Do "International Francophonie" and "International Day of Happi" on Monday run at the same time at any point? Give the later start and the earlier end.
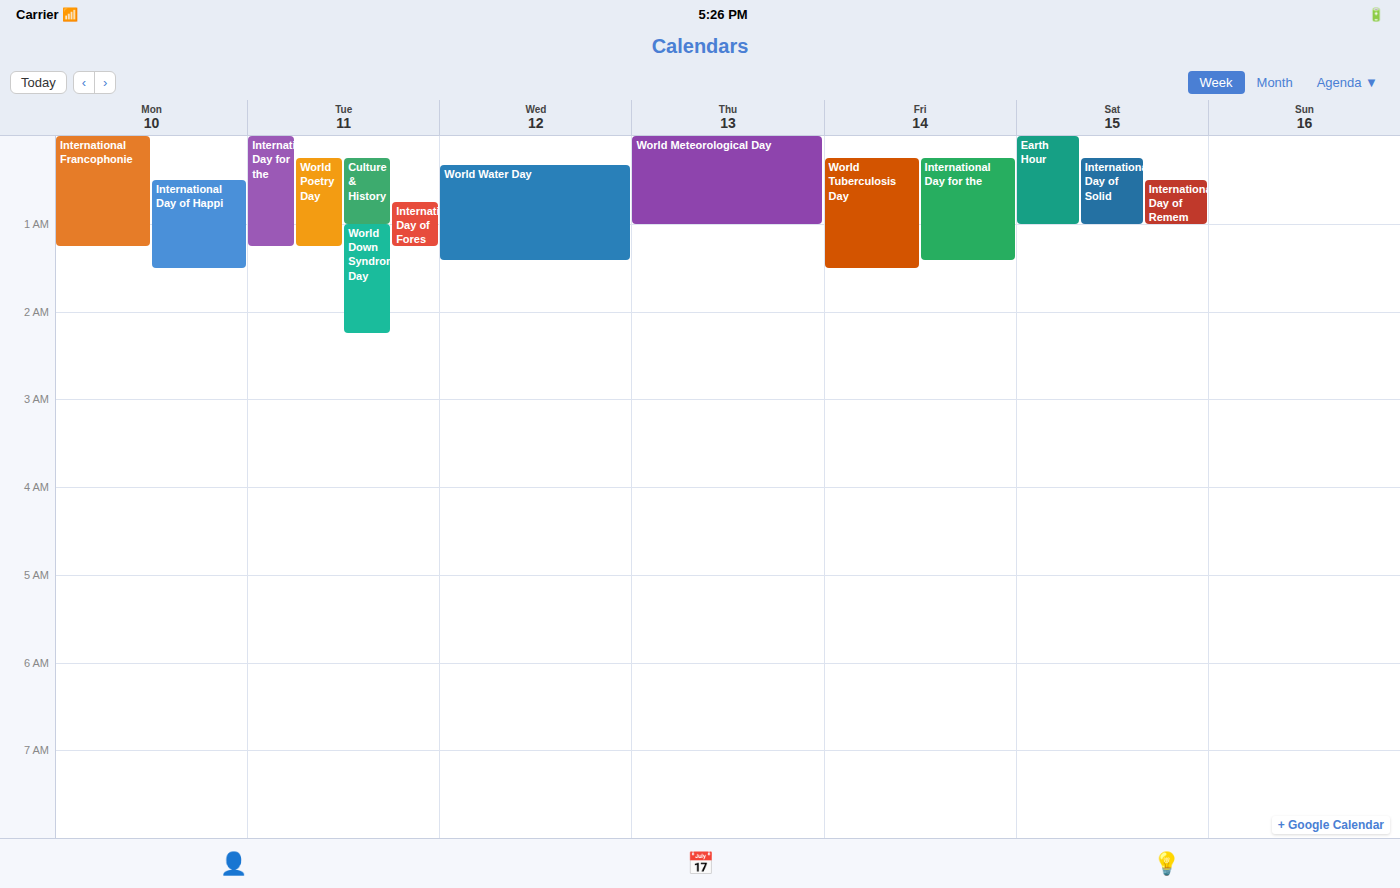
"International Day of Happi" starts at 12:30 AM, before "International Francophonie" ends at 1:15 AM -- they overlap.